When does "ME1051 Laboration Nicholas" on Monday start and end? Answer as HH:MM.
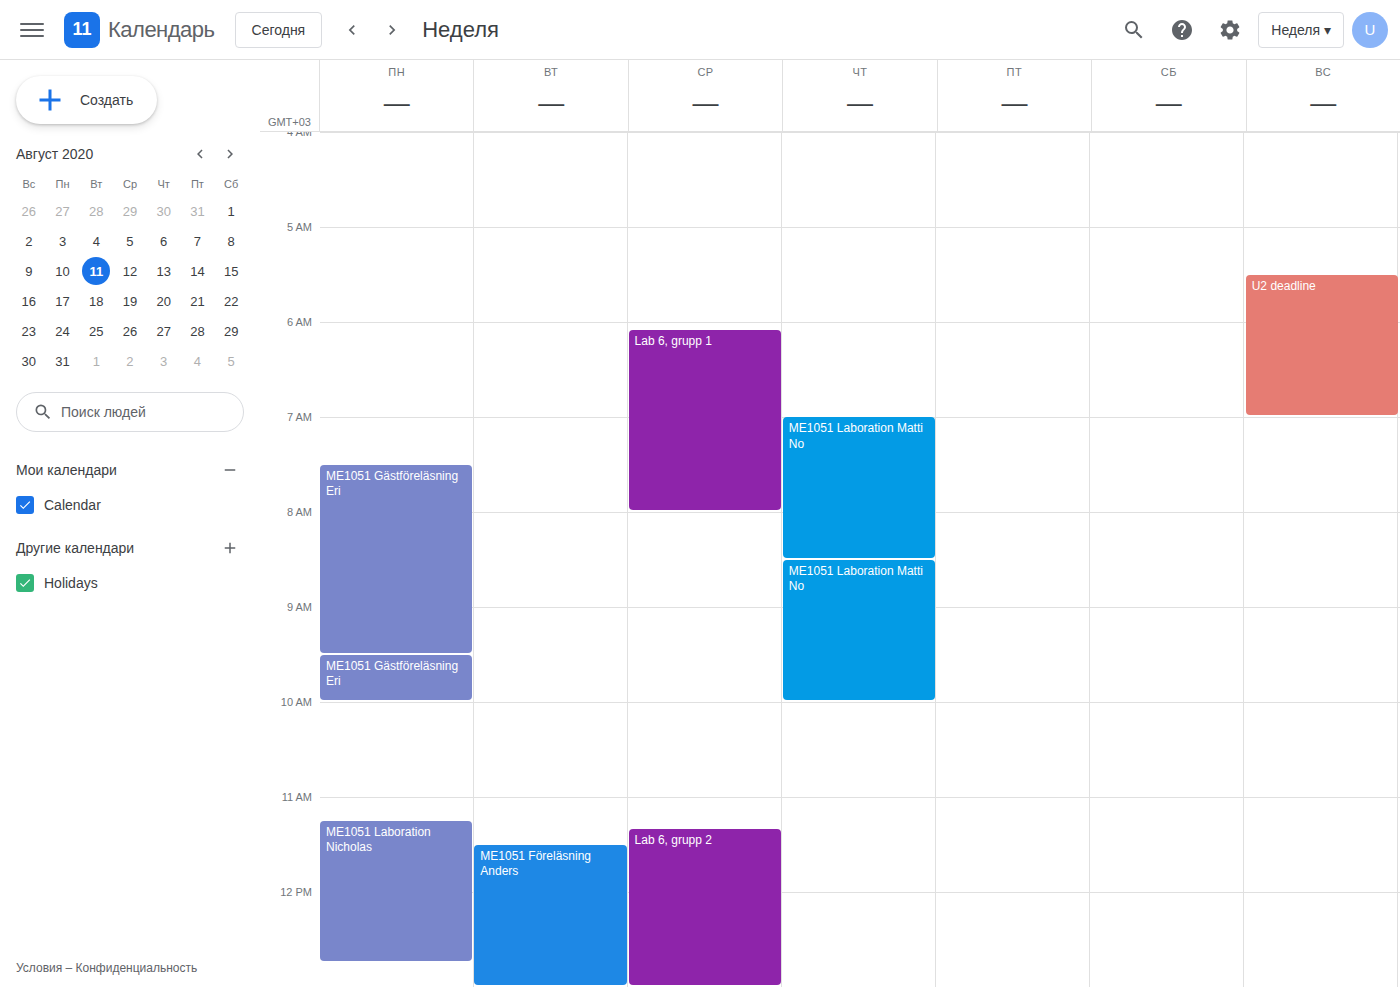
11:15 to 12:45